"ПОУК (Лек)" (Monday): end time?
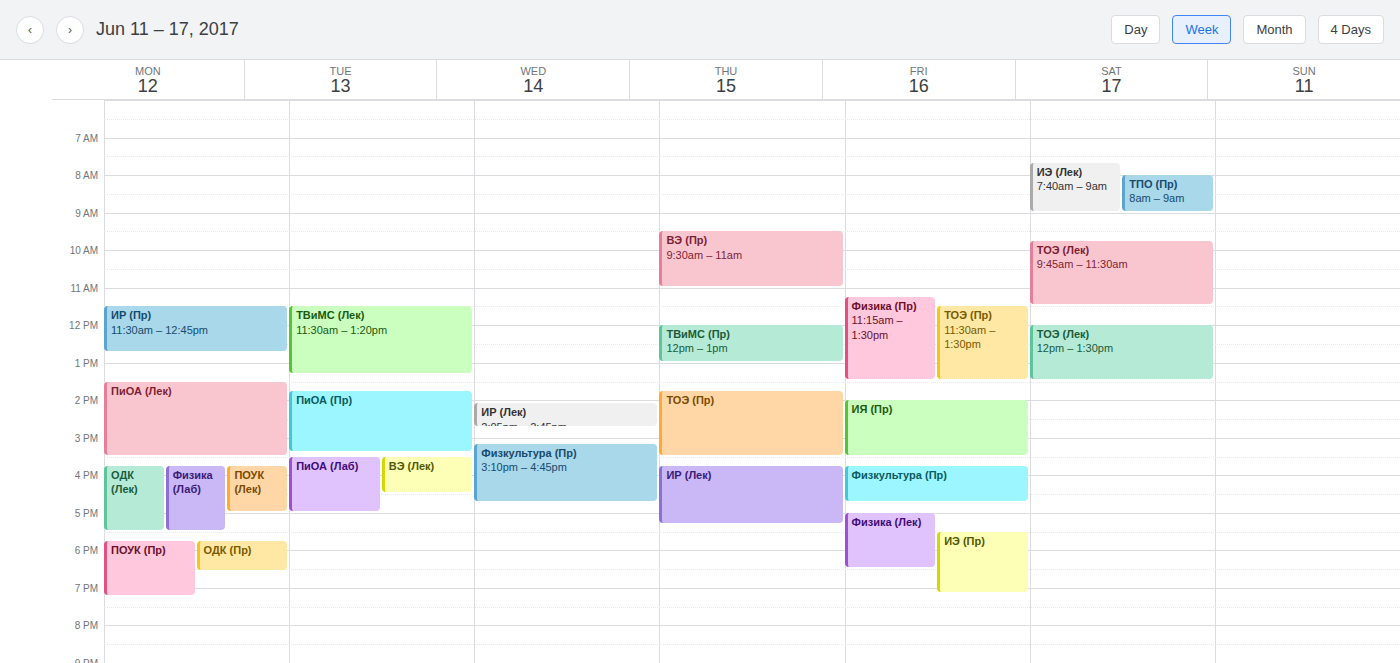
5:00 PM